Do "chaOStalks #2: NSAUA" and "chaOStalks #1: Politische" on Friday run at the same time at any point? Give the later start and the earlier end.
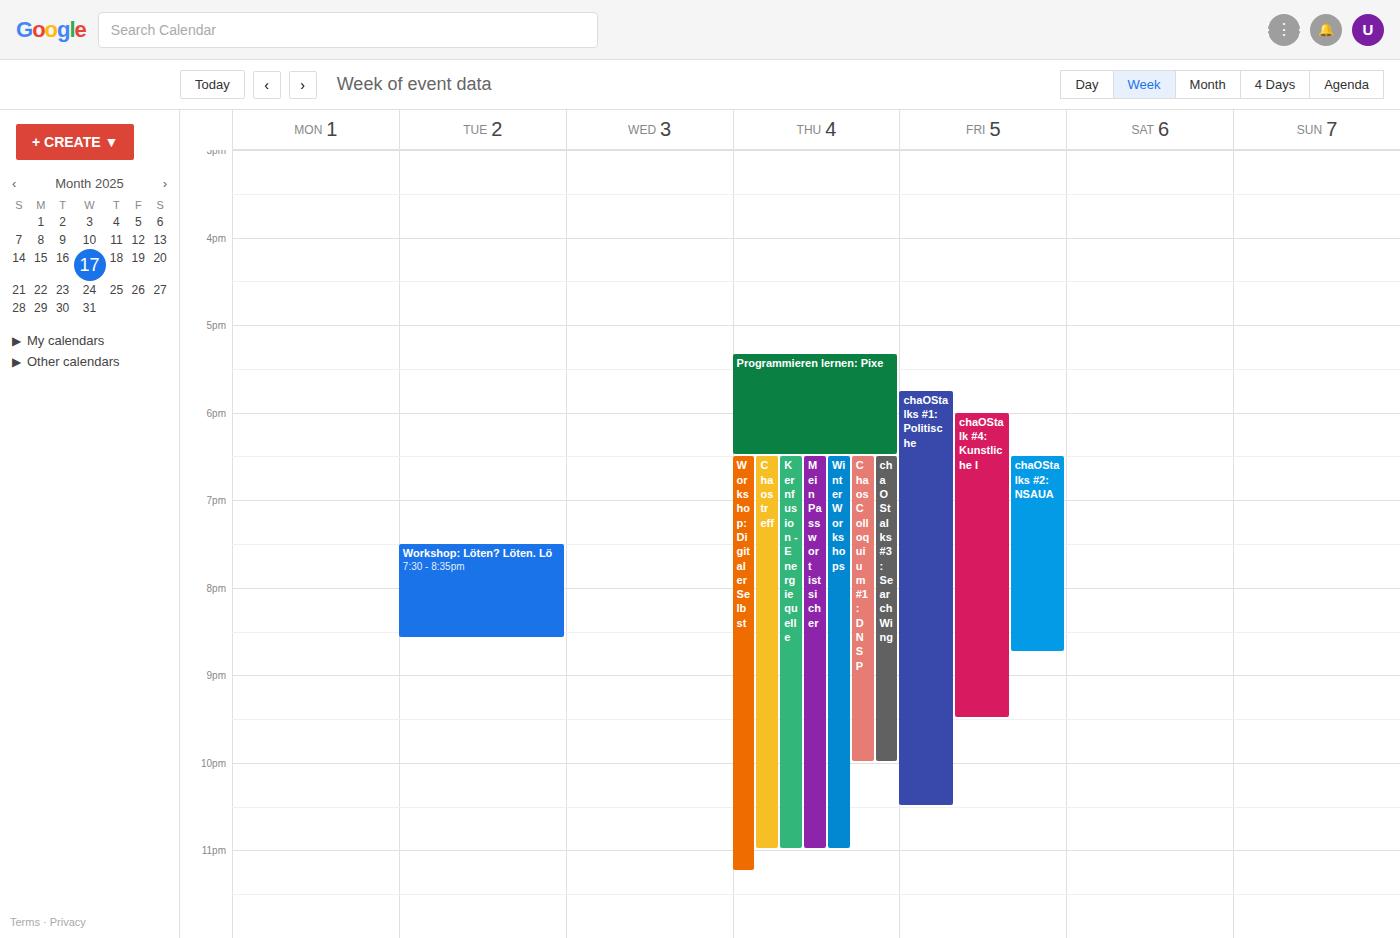
"chaOStalks #2: NSAUA" runs 6:30 PM to 8:45 PM, inside "chaOStalks #1: Politische" -- they overlap.